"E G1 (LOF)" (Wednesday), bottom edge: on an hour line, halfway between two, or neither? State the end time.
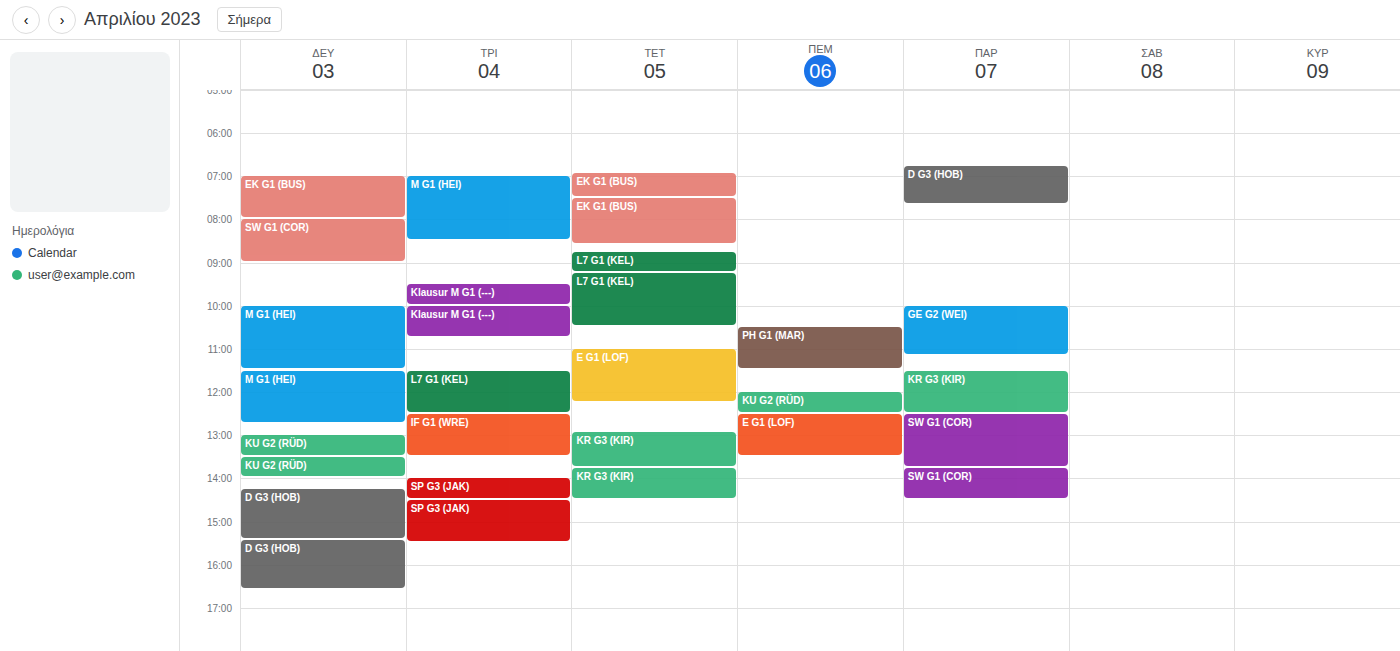
12:15 PM -- neither: a quarter of the way from the 12 PM line to the 1 PM line.